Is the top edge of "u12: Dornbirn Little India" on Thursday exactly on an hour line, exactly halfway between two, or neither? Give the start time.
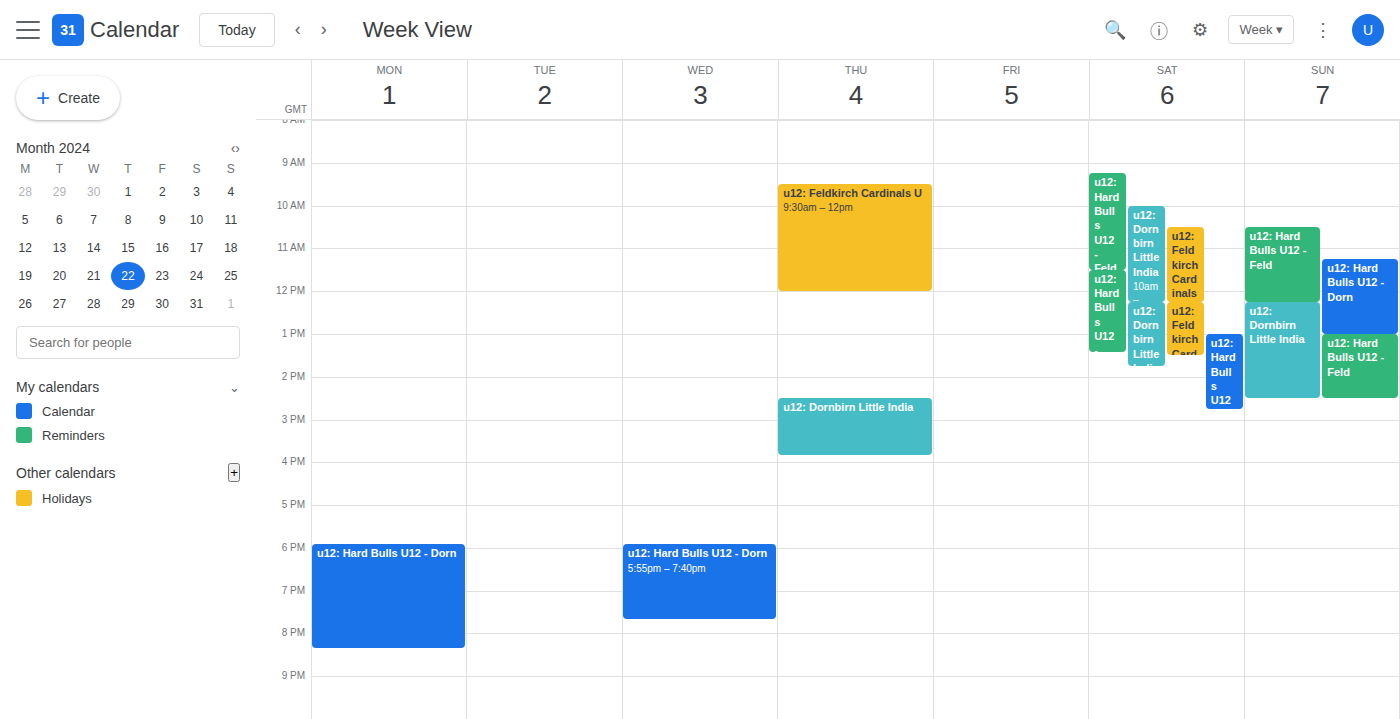
2:30 PM -- halfway between the 2 PM and 3 PM lines.